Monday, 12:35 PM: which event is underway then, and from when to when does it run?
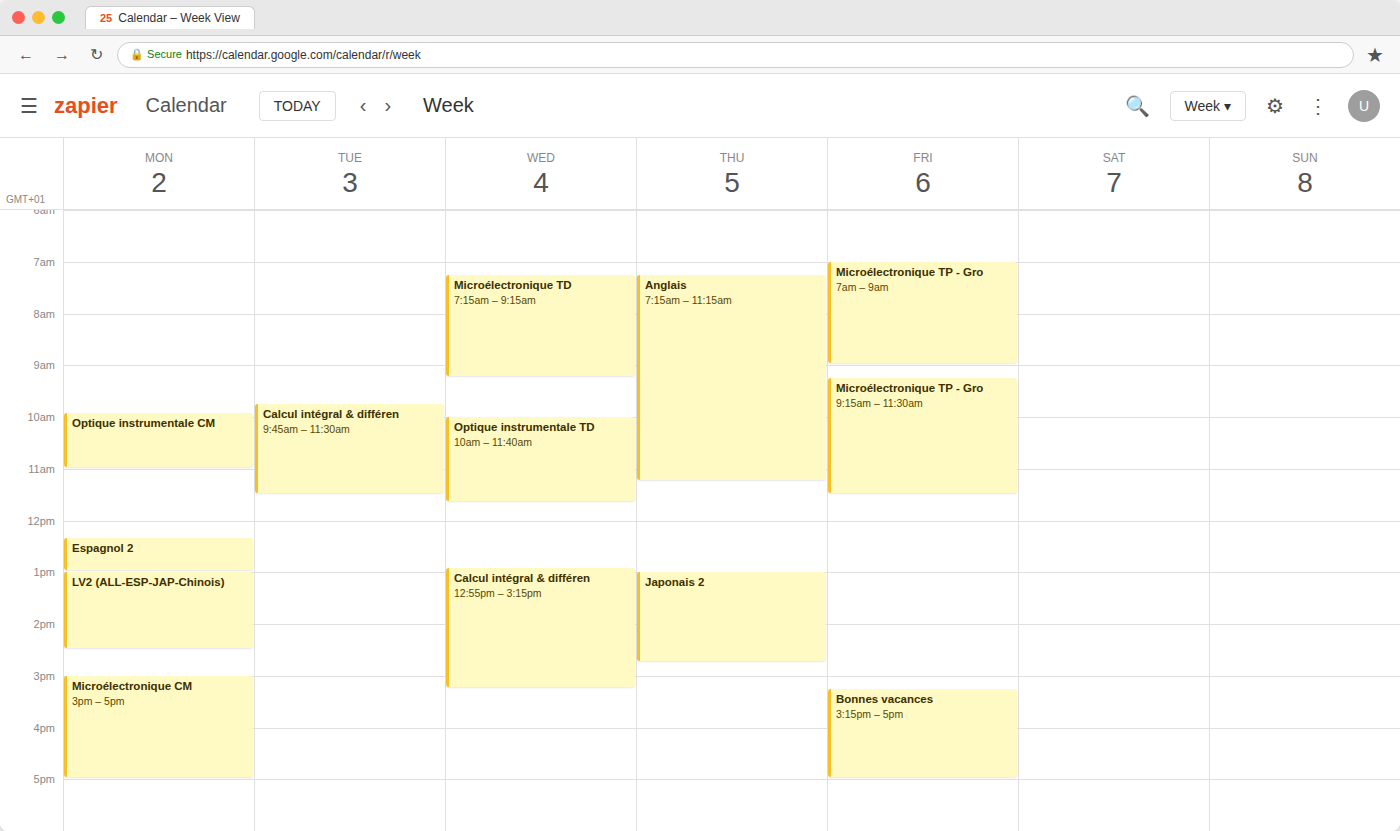
"Espagnol 2", 12:20 PM to 1:00 PM